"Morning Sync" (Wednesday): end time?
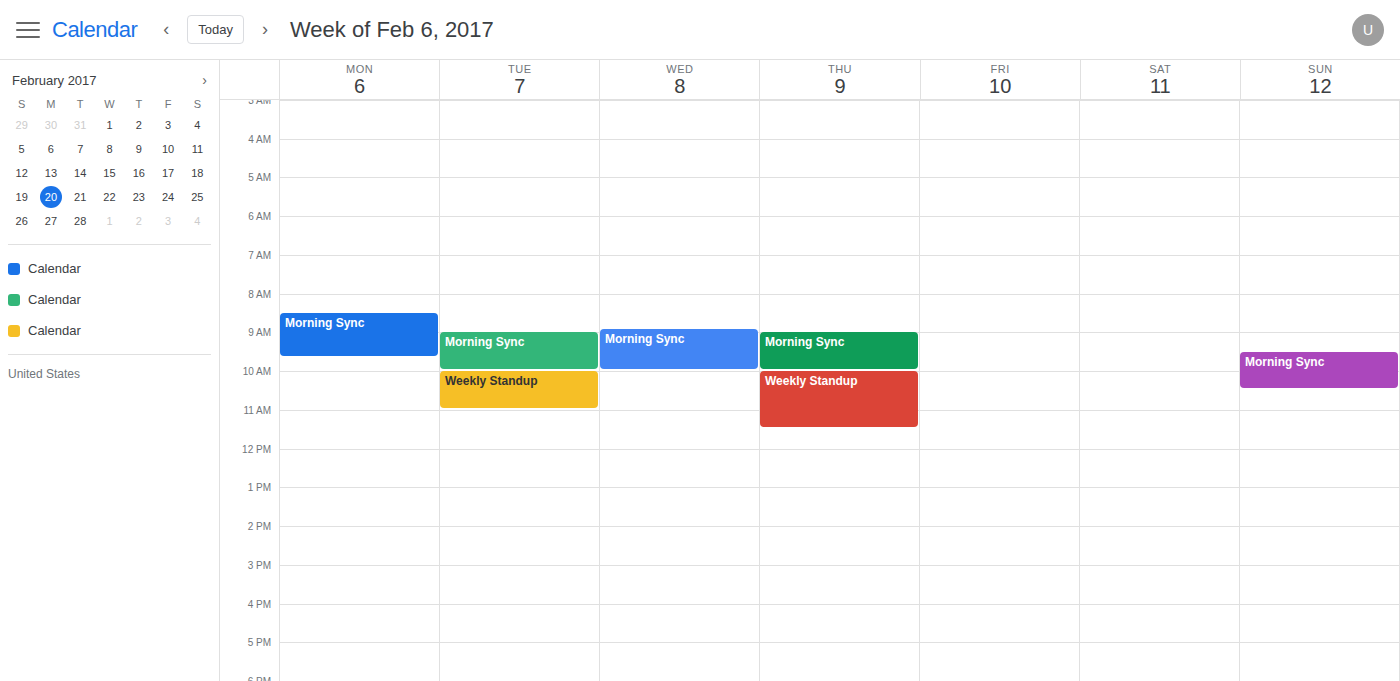
10:00 AM